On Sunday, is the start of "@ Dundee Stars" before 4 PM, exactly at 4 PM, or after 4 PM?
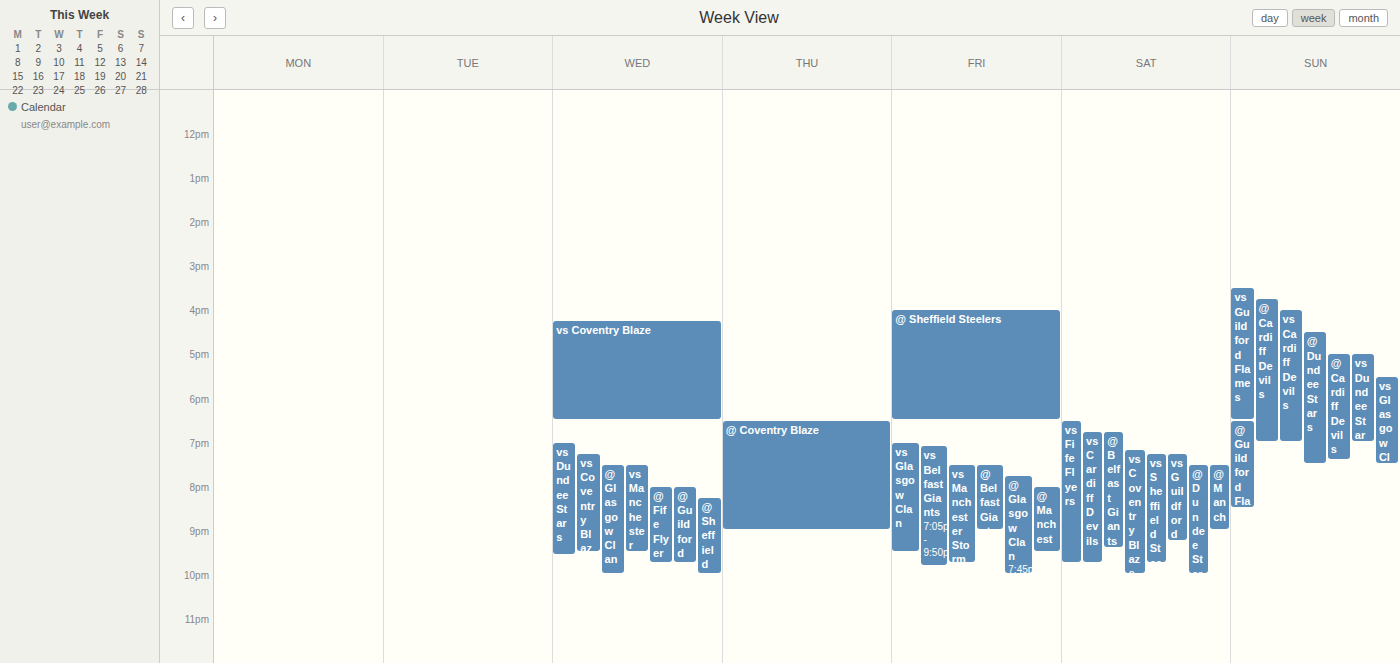
4:30 PM -- after 4 PM, 30 minutes below the 4 PM line.